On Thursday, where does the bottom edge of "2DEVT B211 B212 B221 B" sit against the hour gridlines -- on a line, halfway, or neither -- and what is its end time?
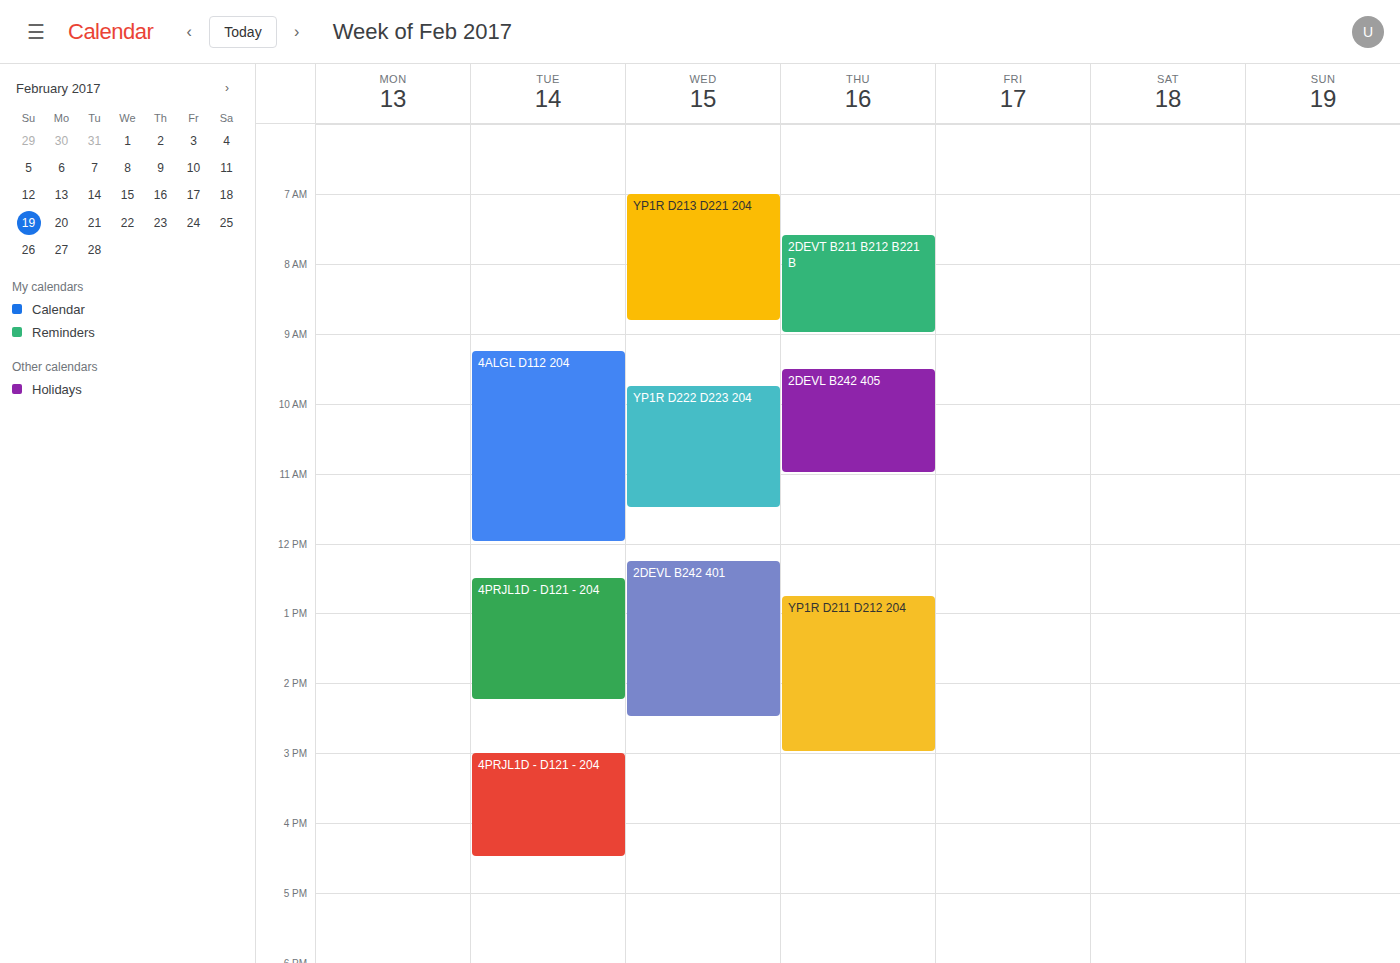
9:00 AM -- exactly on the 9 AM line.